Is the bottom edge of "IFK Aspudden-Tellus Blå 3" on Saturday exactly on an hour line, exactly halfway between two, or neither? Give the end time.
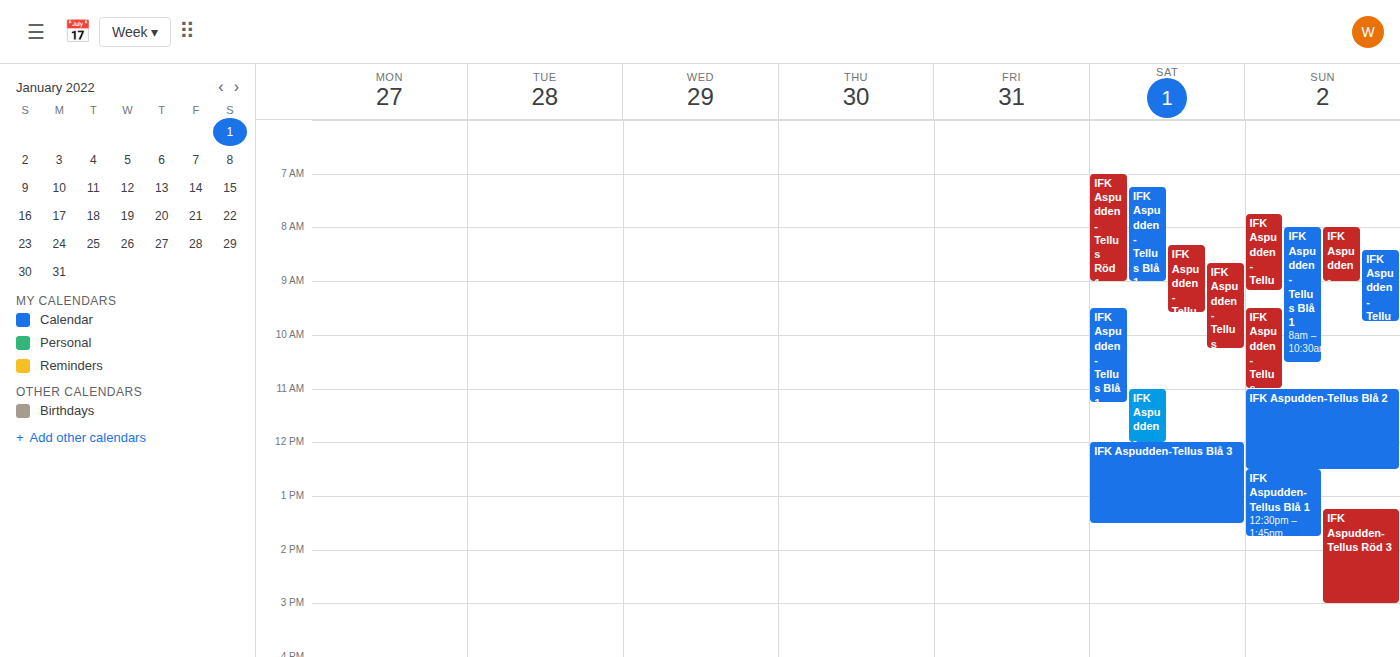
1:30 PM -- halfway between the 1 PM and 2 PM lines.